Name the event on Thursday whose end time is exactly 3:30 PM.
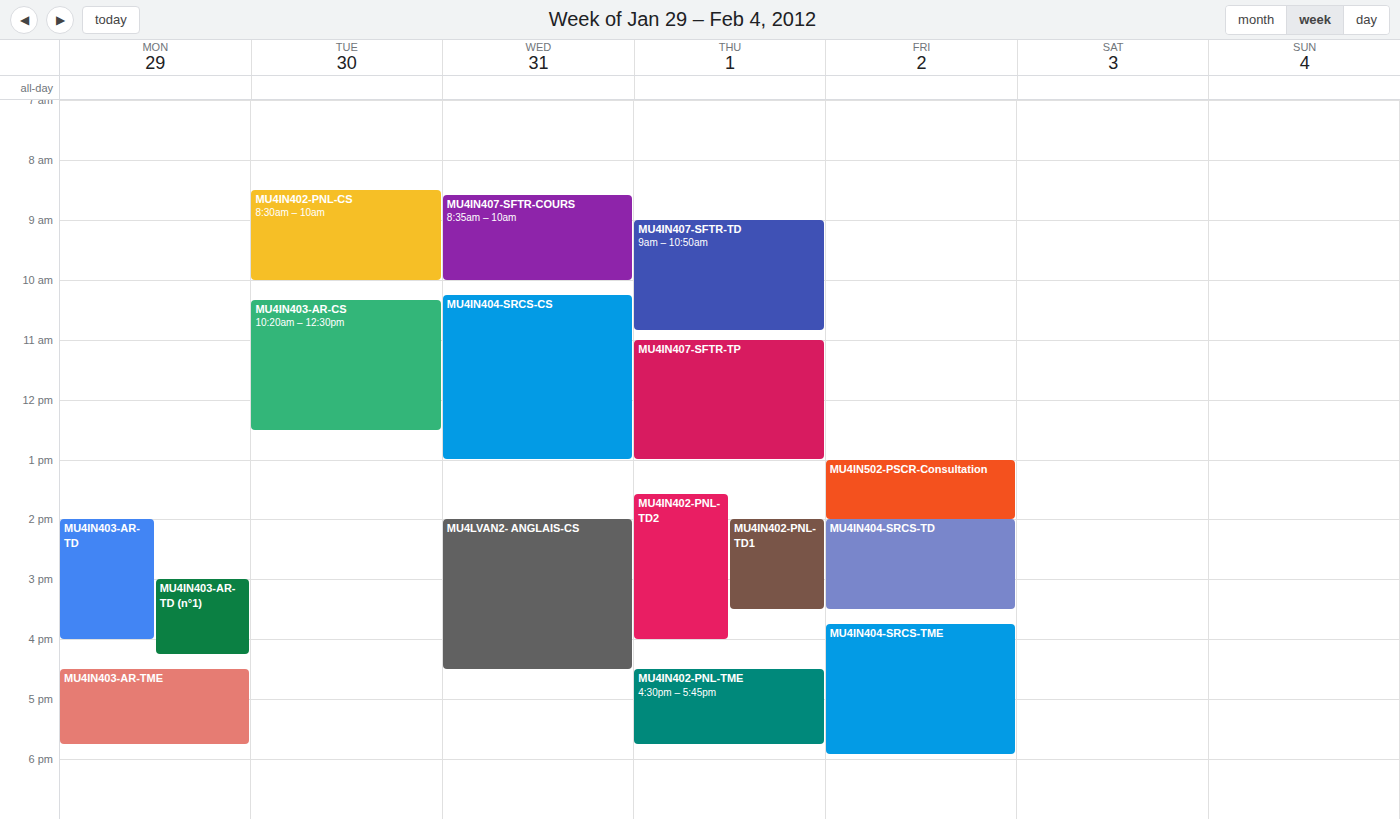
"MU4IN402-PNL-TD1"